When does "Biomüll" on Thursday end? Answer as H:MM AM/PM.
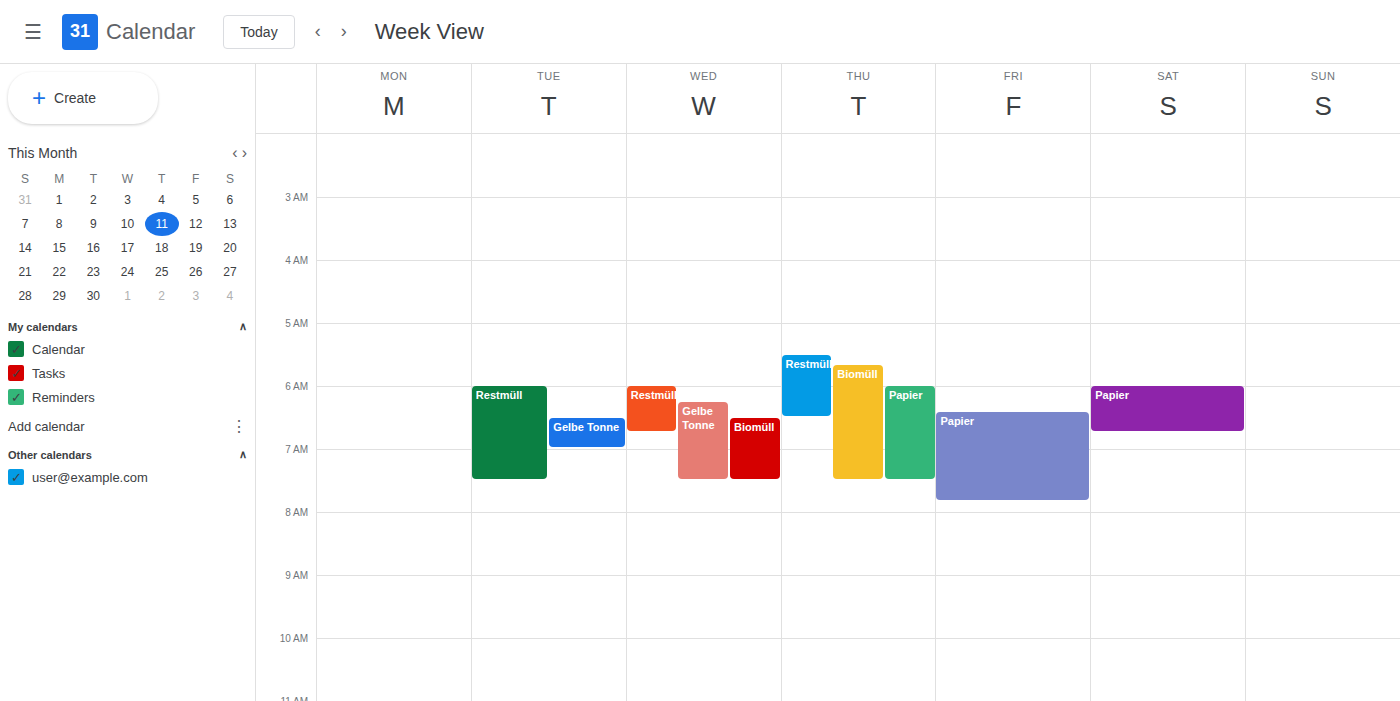
7:30 AM